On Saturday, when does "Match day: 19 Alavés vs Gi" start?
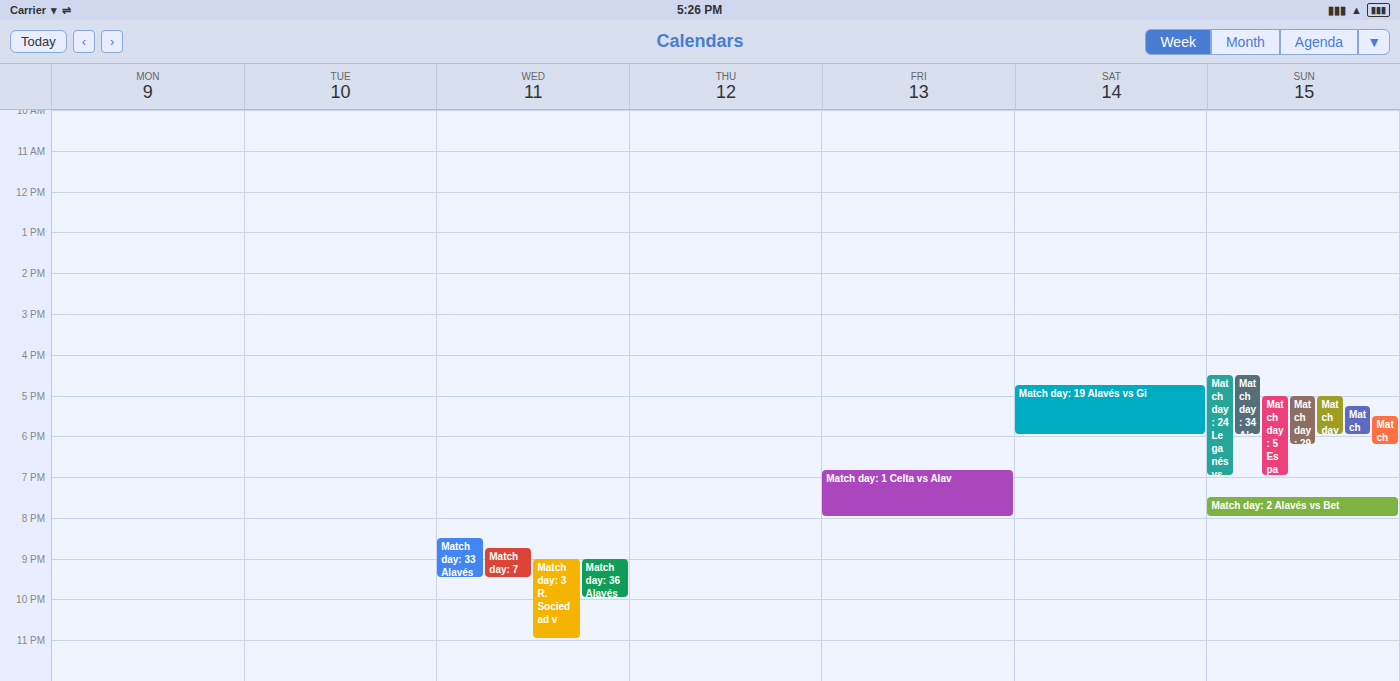
4:45 PM